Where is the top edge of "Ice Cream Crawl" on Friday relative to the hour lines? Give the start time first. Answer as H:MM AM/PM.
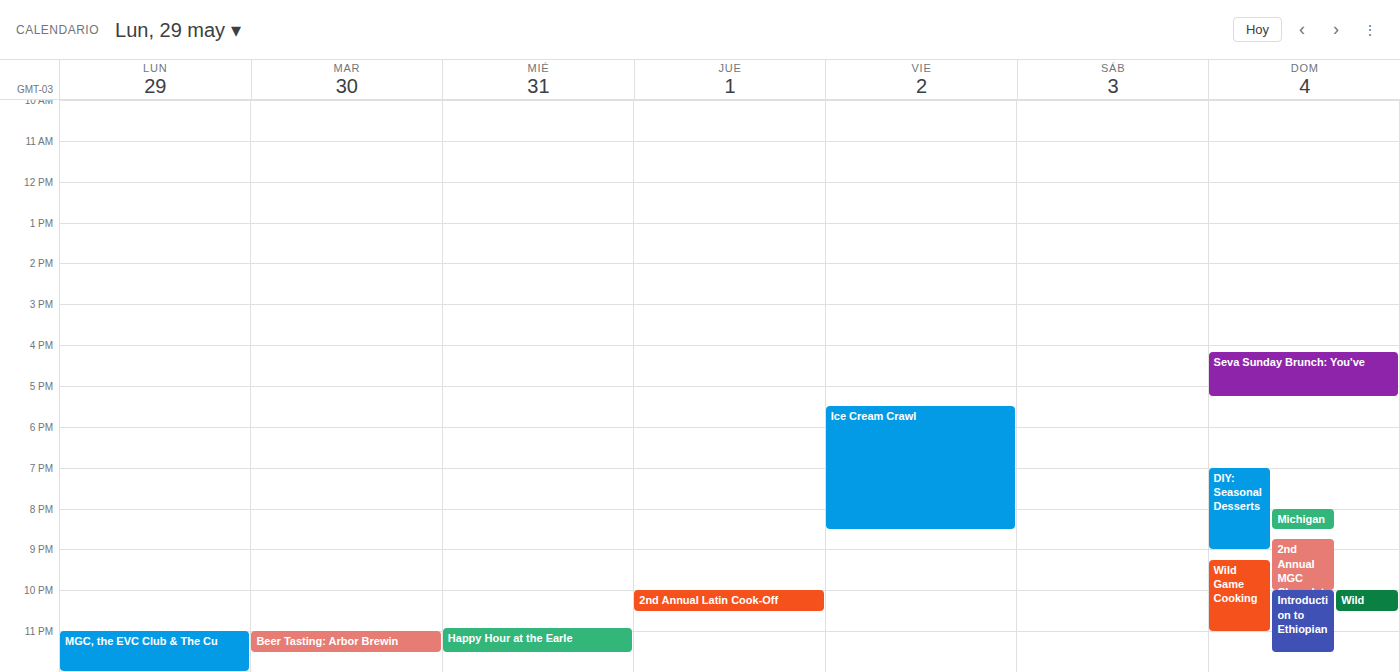
5:30 PM -- halfway between the 5 PM and 6 PM lines.